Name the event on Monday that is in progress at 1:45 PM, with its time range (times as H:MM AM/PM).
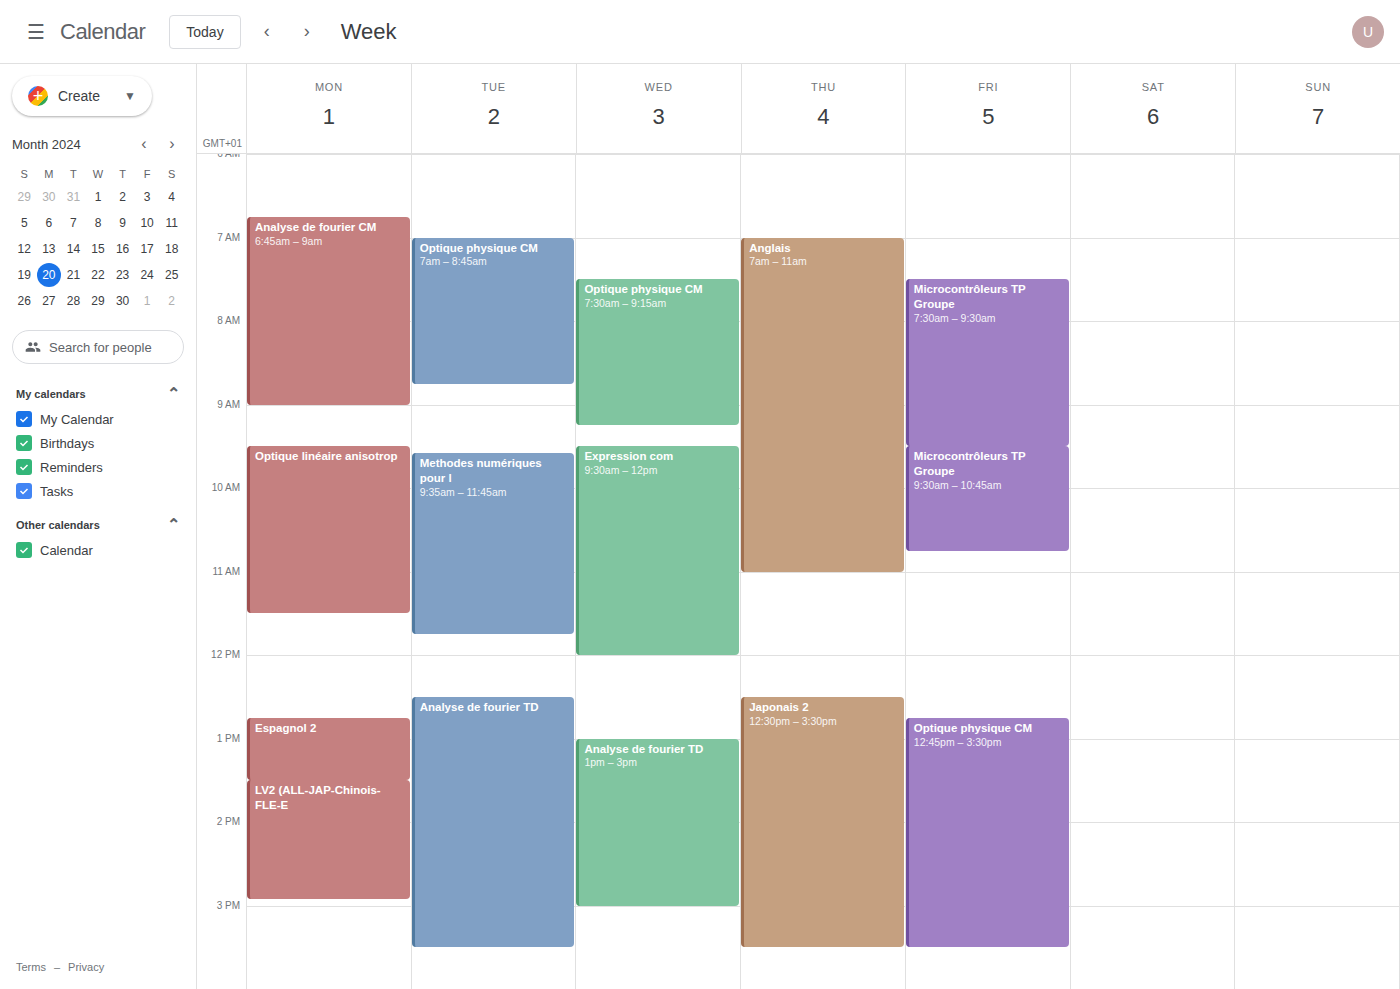
"LV2 (ALL-JAP-Chinois-FLE-E", 1:30 PM to 2:55 PM